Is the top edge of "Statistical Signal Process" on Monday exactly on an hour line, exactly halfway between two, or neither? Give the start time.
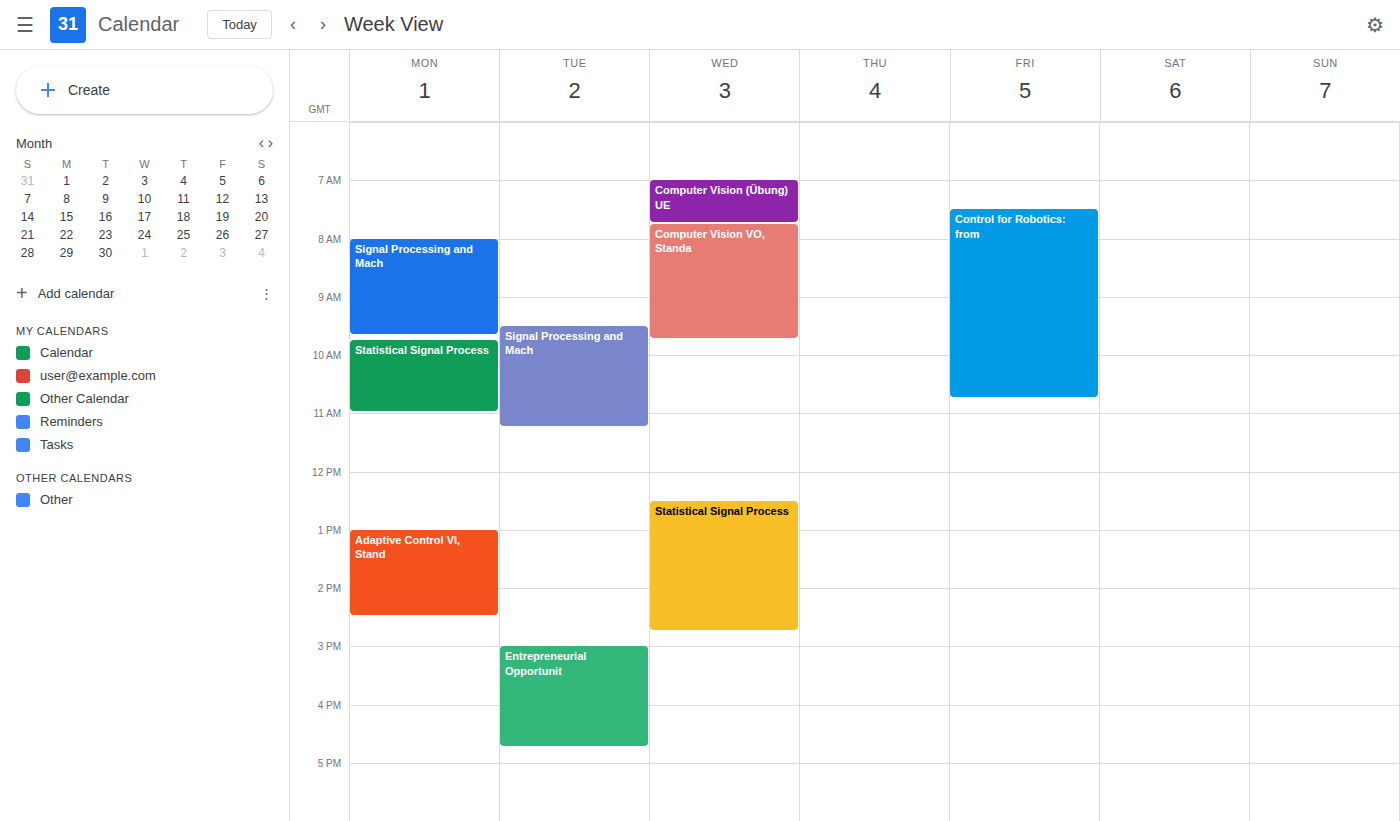
9:45 AM -- neither: three quarters of the way from the 9 AM line to the 10 AM line.